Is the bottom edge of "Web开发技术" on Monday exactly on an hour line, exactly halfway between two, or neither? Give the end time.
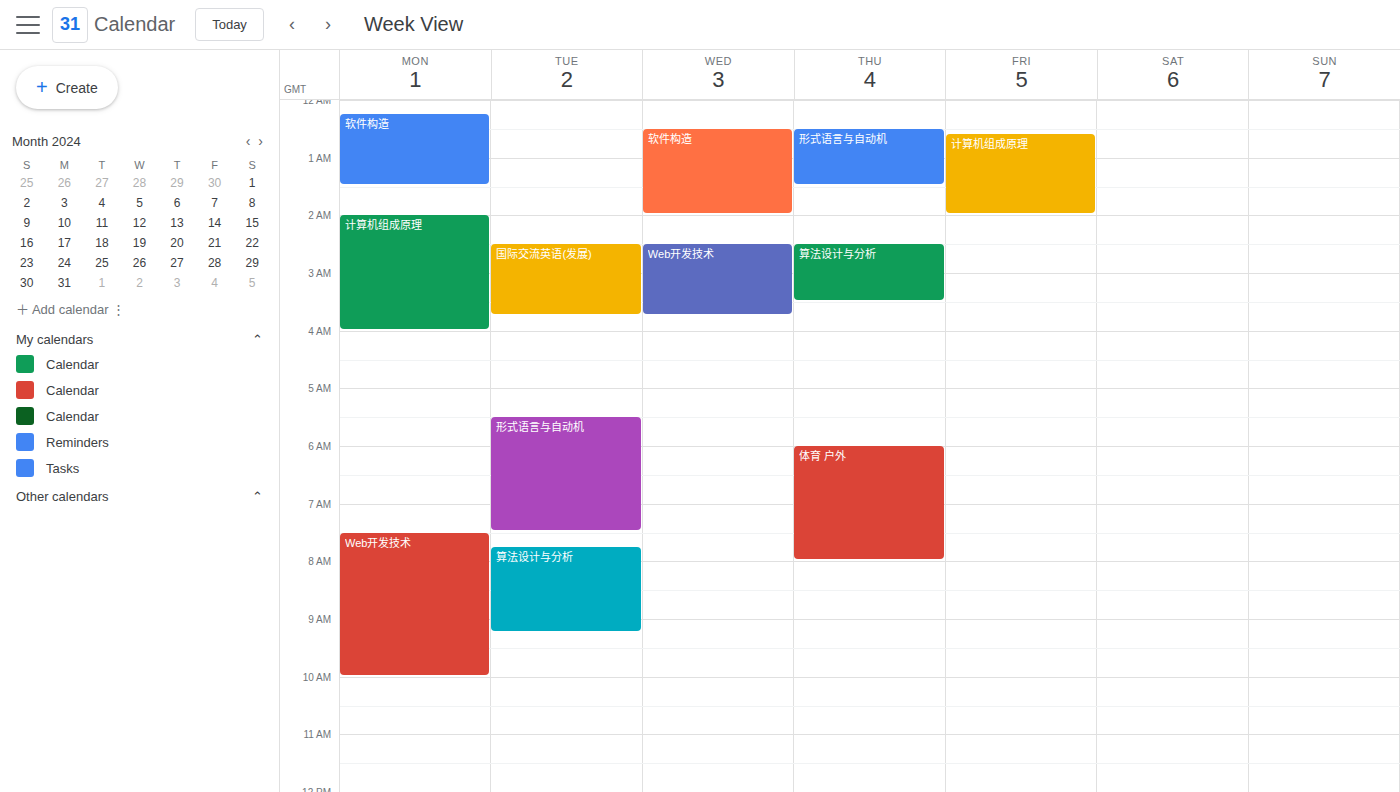
10:00 -- exactly on the 10:00 line.